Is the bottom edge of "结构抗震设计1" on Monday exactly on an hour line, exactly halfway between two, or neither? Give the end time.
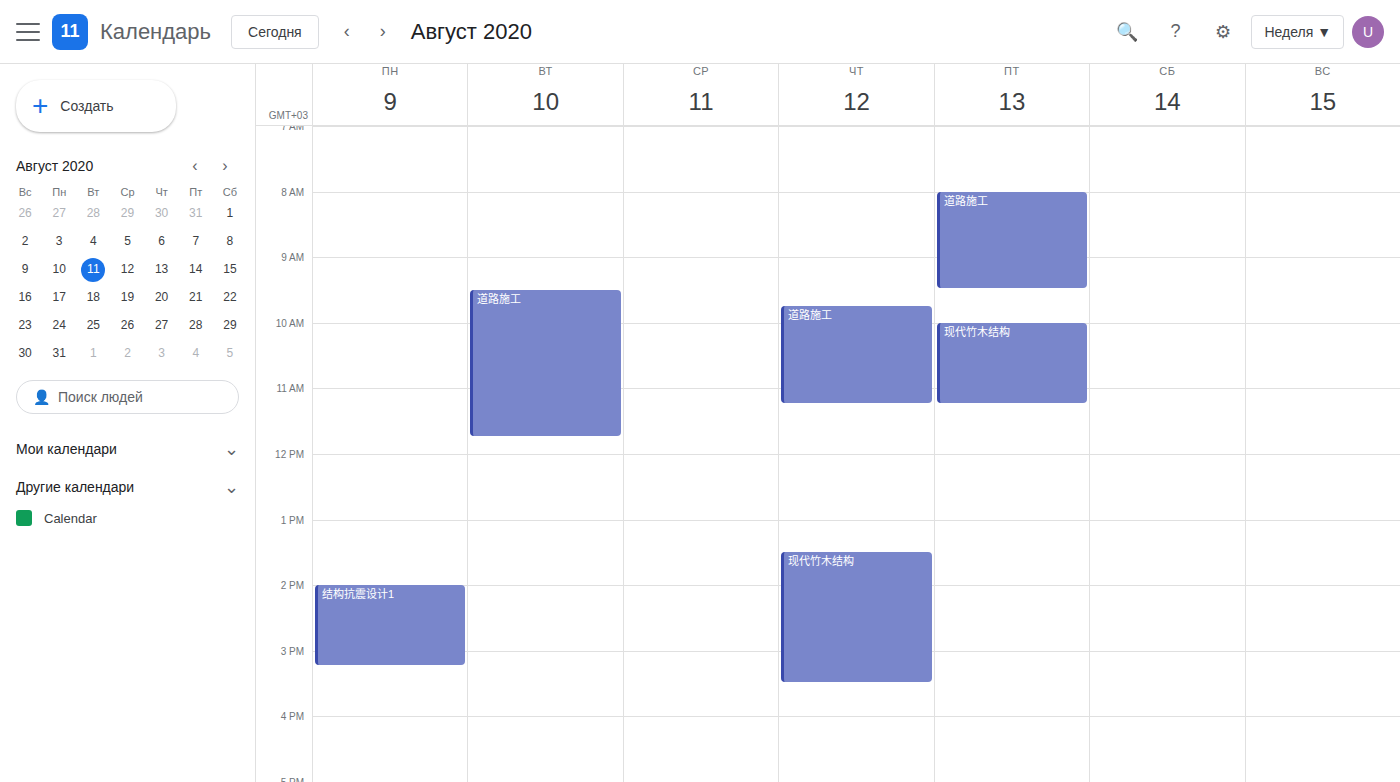
3:15 PM -- neither: a quarter of the way from the 3 PM line to the 4 PM line.